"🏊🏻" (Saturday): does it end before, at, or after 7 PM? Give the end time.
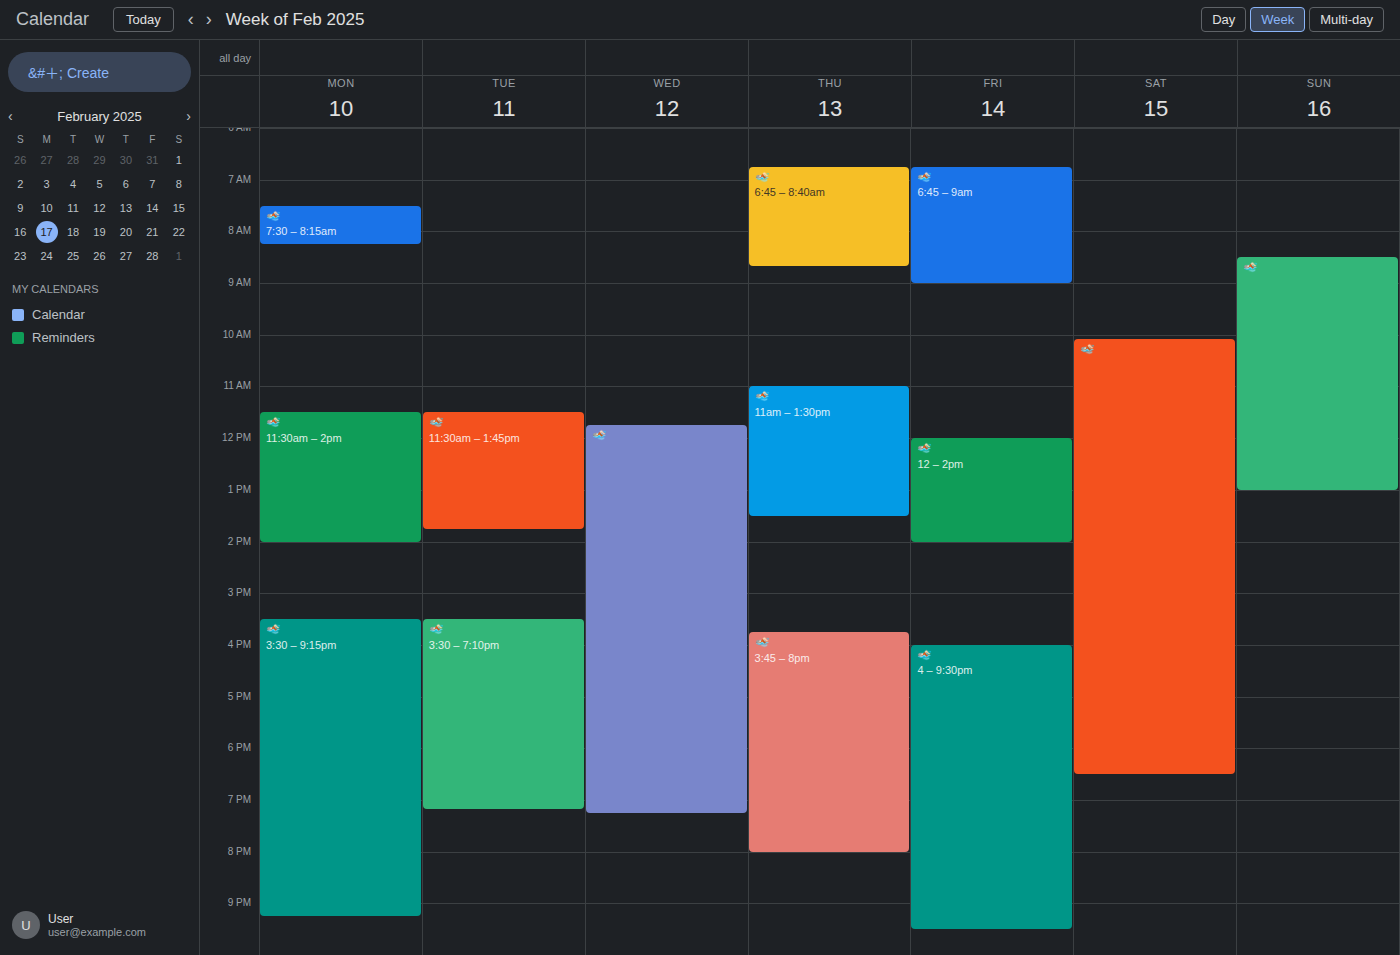
6:30 PM -- before 7 PM, 30 minutes above the 7 PM line.